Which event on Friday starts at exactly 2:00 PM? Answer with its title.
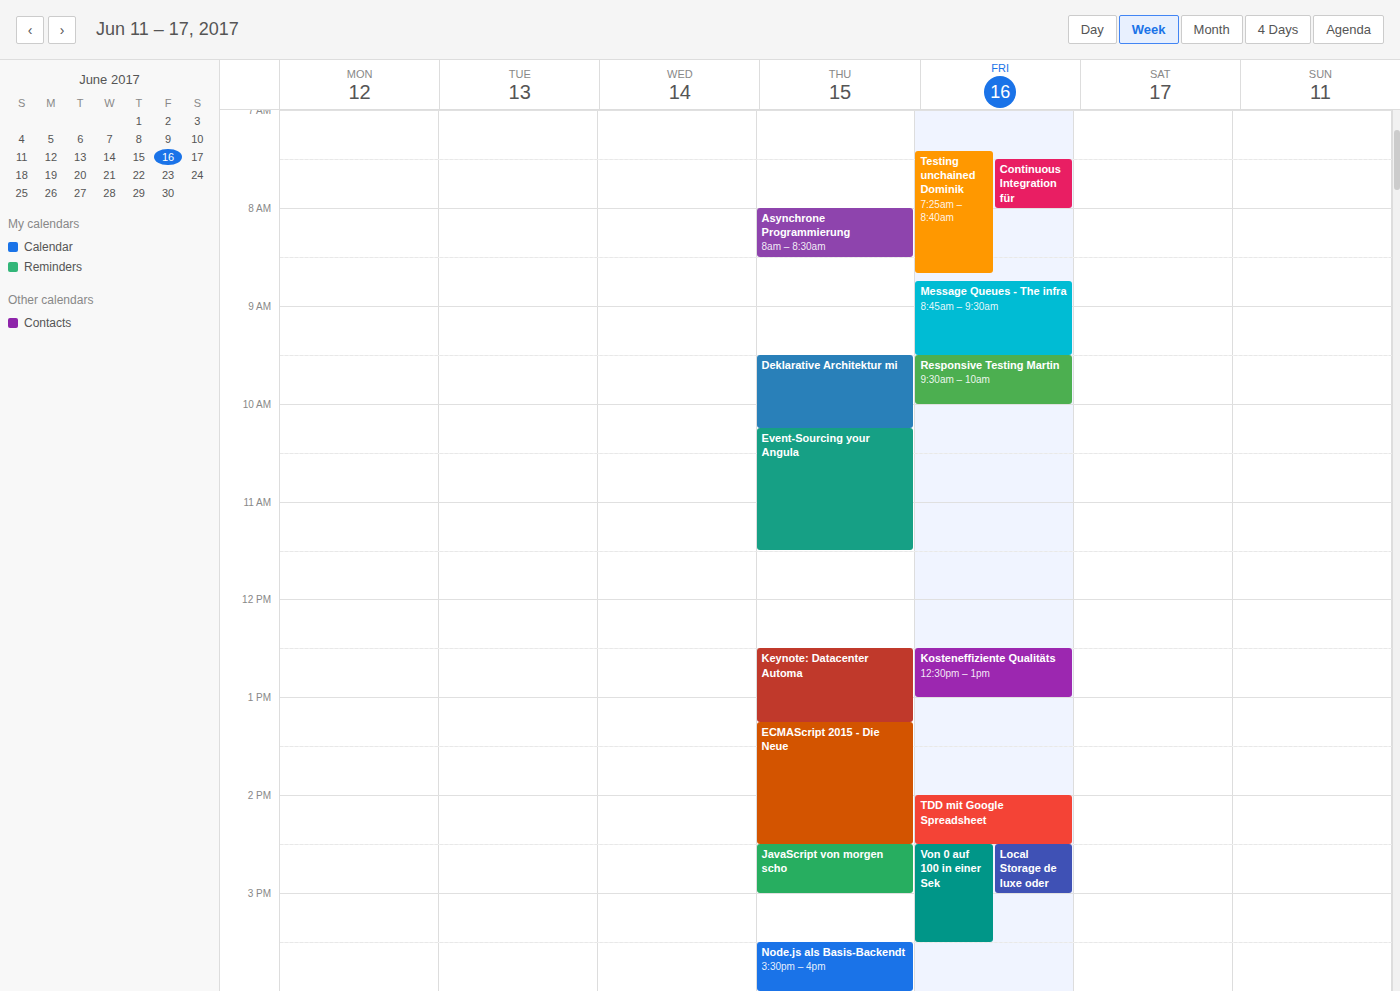
"TDD mit Google Spreadsheet"